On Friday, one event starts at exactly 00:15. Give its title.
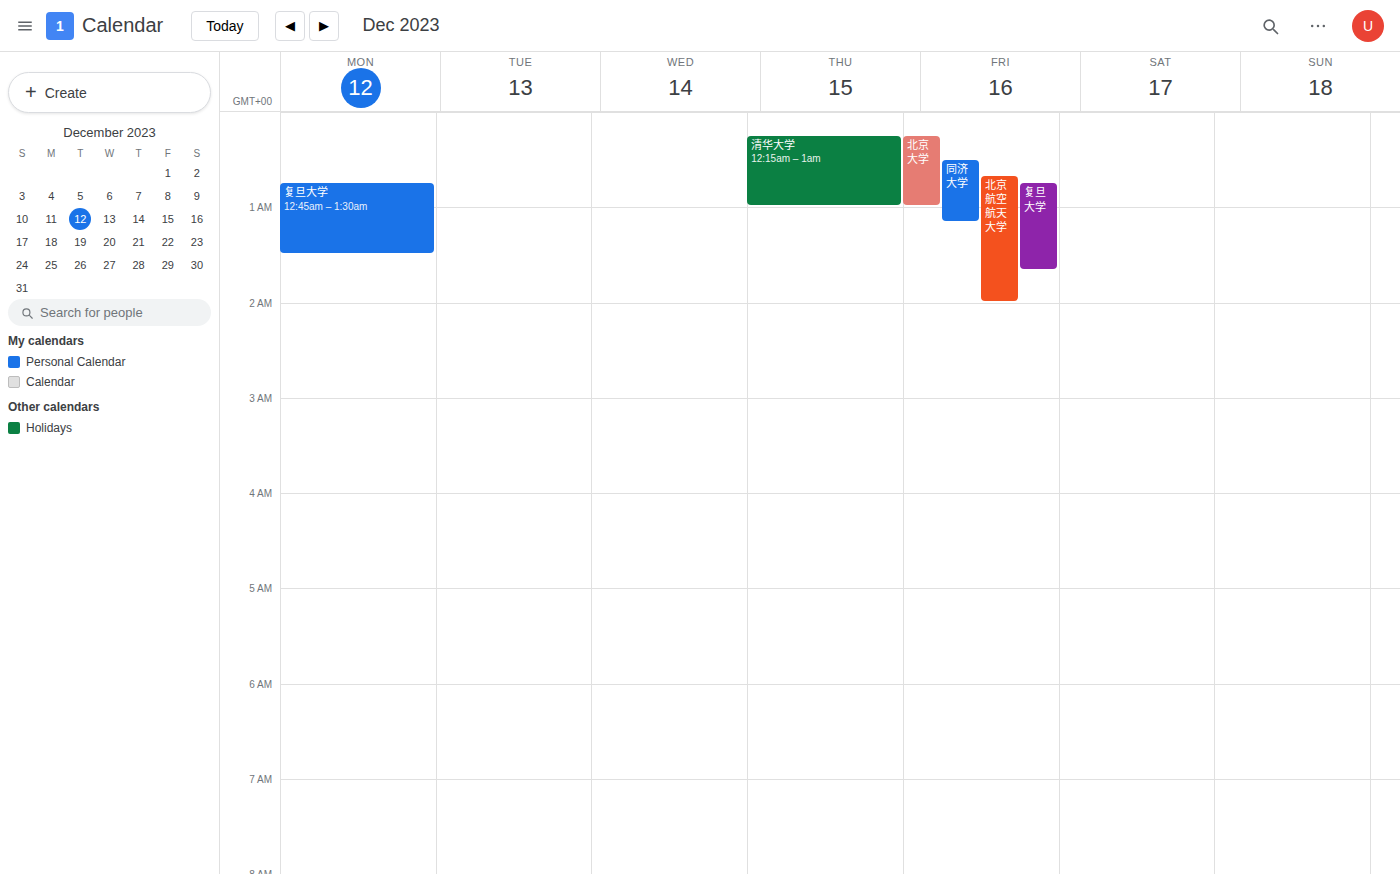
"北京大学"